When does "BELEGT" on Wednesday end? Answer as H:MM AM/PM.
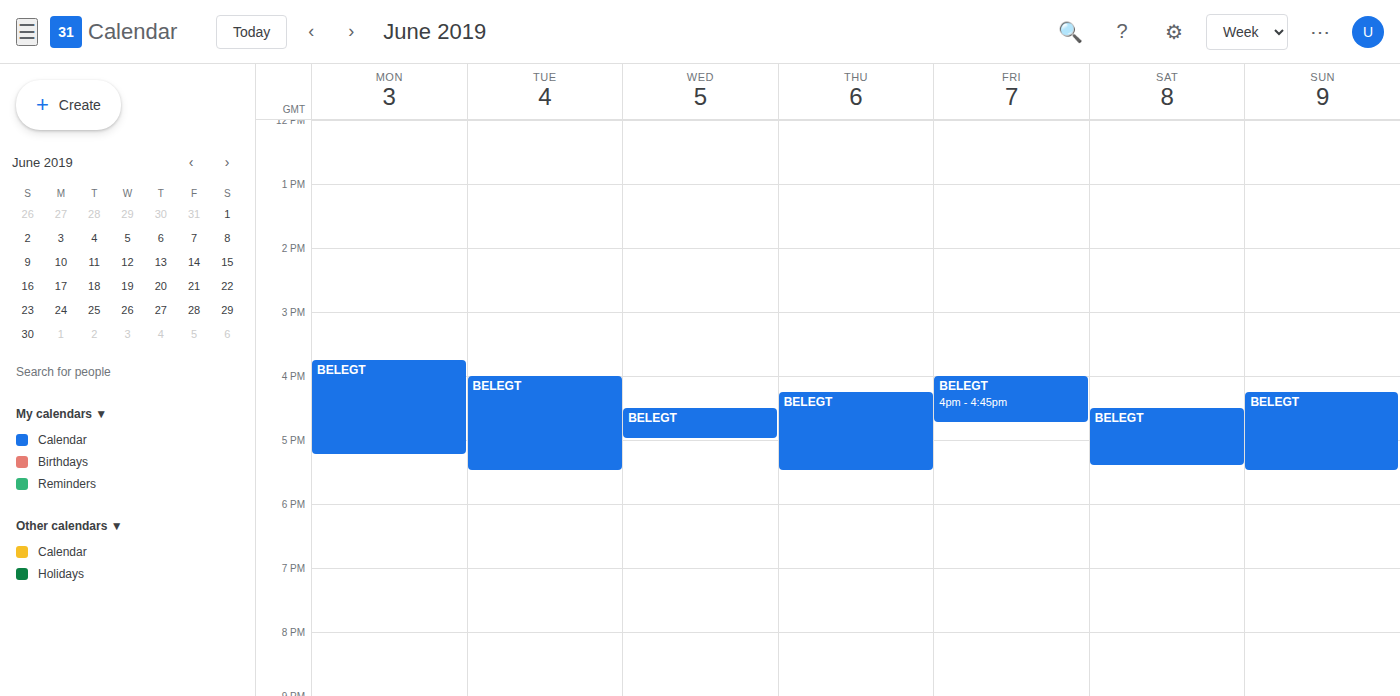
5:00 PM